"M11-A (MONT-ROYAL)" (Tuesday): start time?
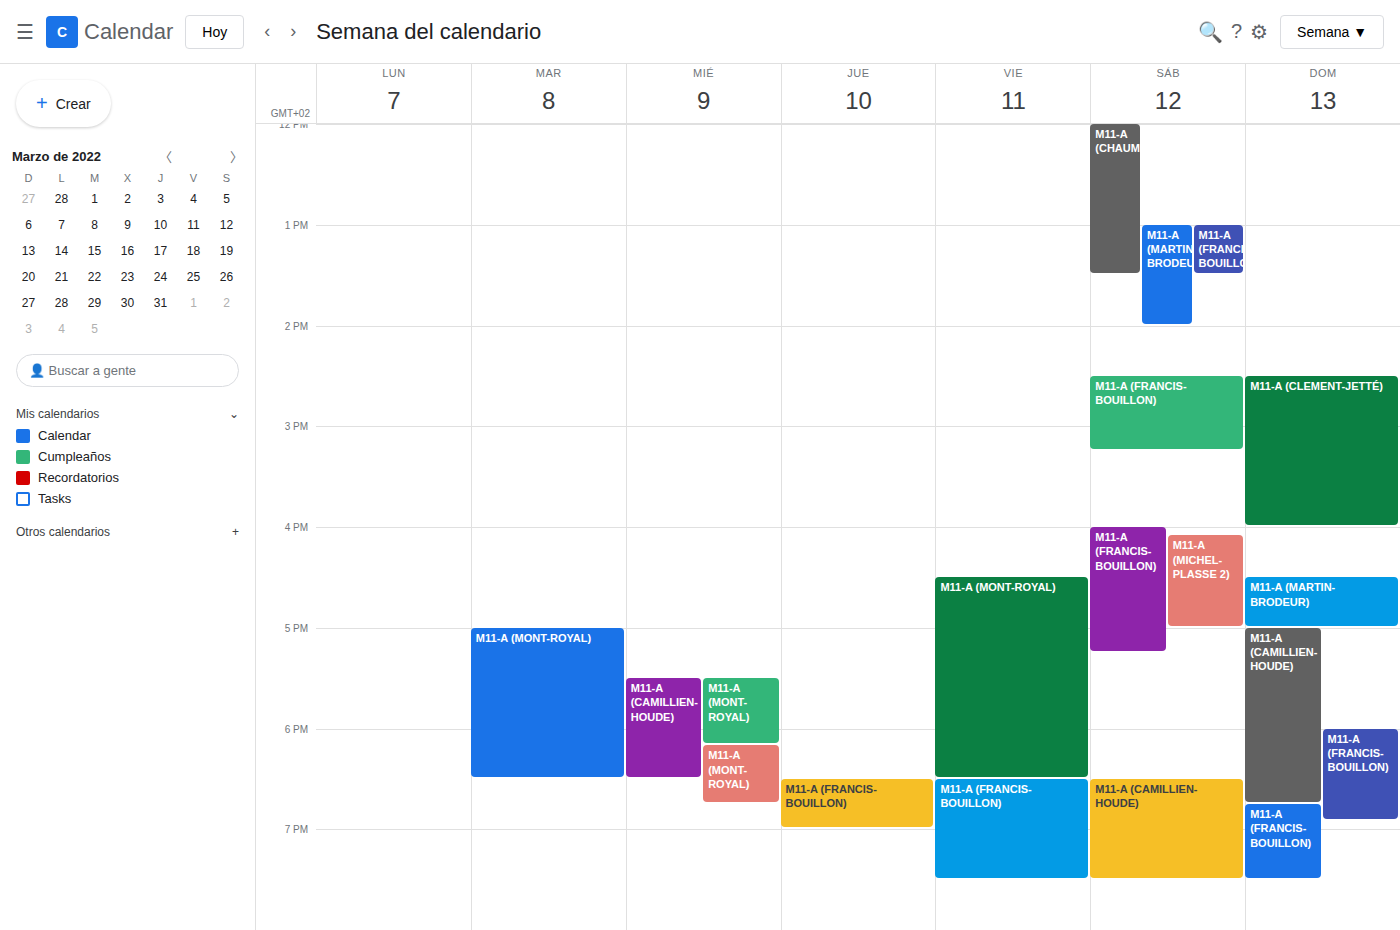
5:00 PM